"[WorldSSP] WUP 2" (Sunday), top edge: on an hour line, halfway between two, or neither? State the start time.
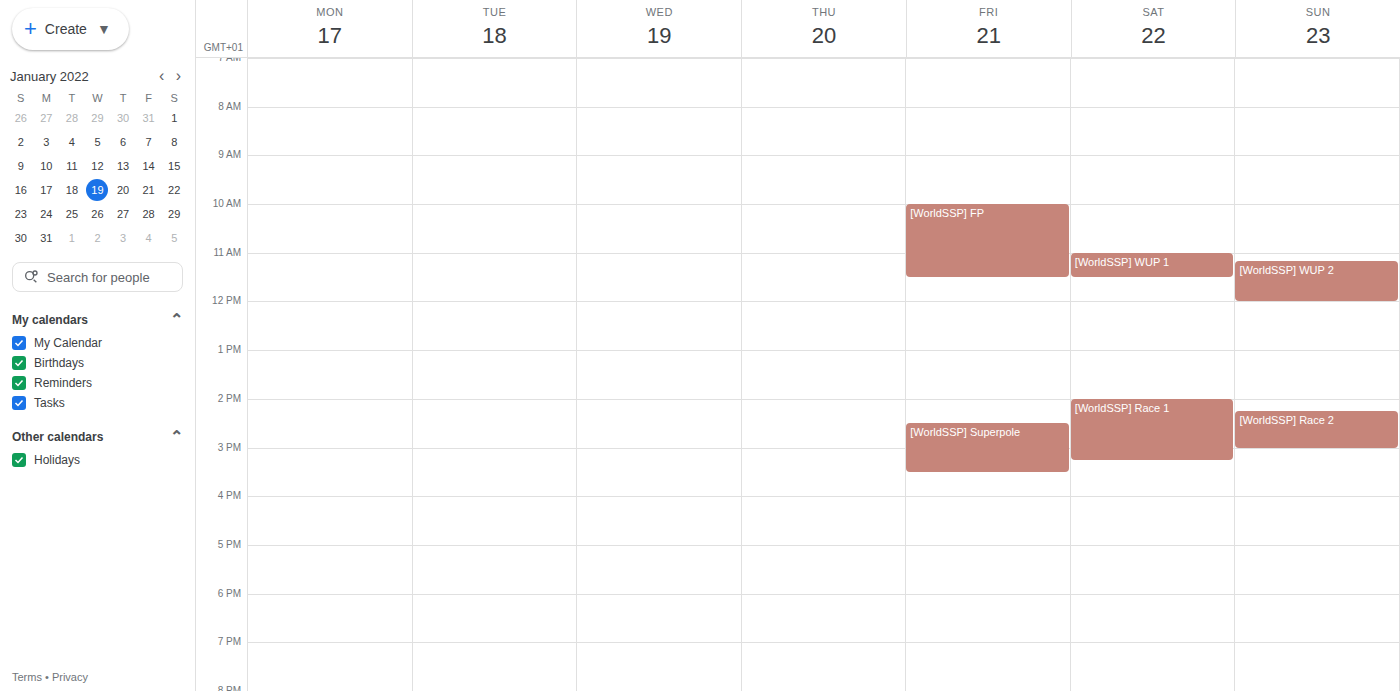
11:10 -- neither: 10 minutes below the 11:00 line and 50 minutes above the 12:00 line.